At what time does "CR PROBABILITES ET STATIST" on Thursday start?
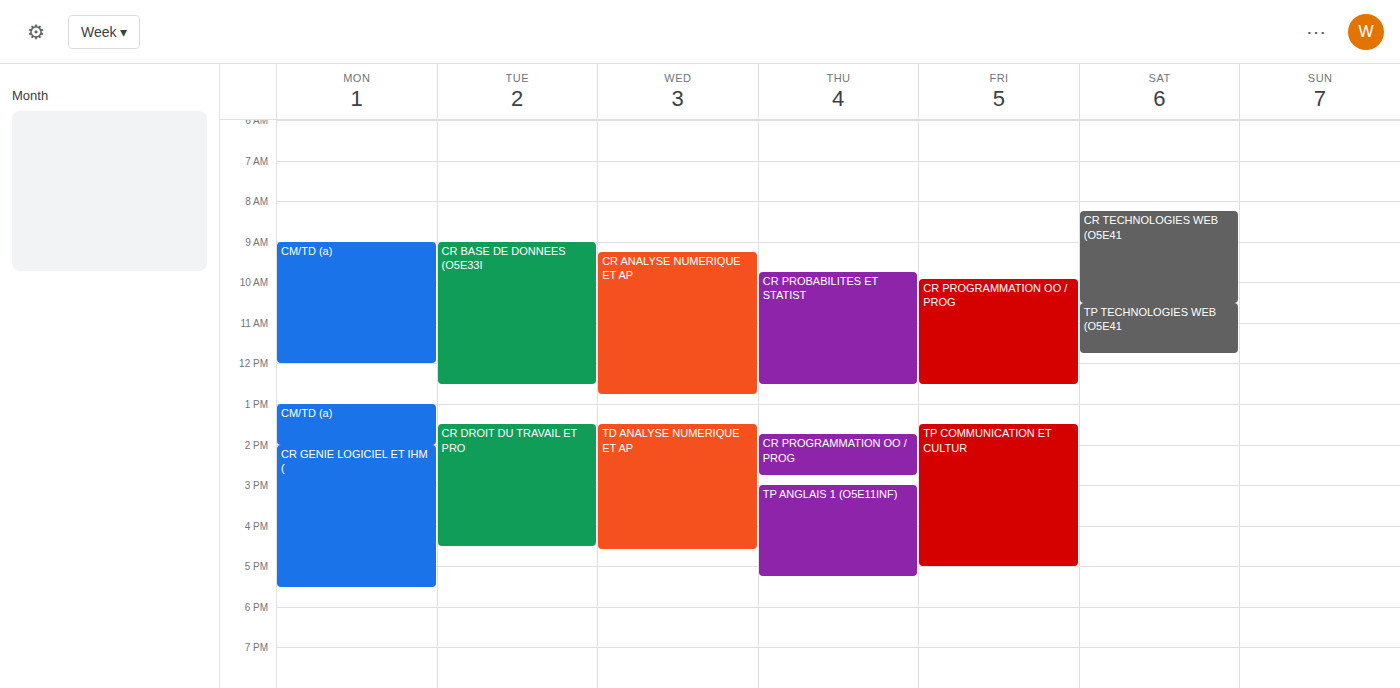
9:45 AM